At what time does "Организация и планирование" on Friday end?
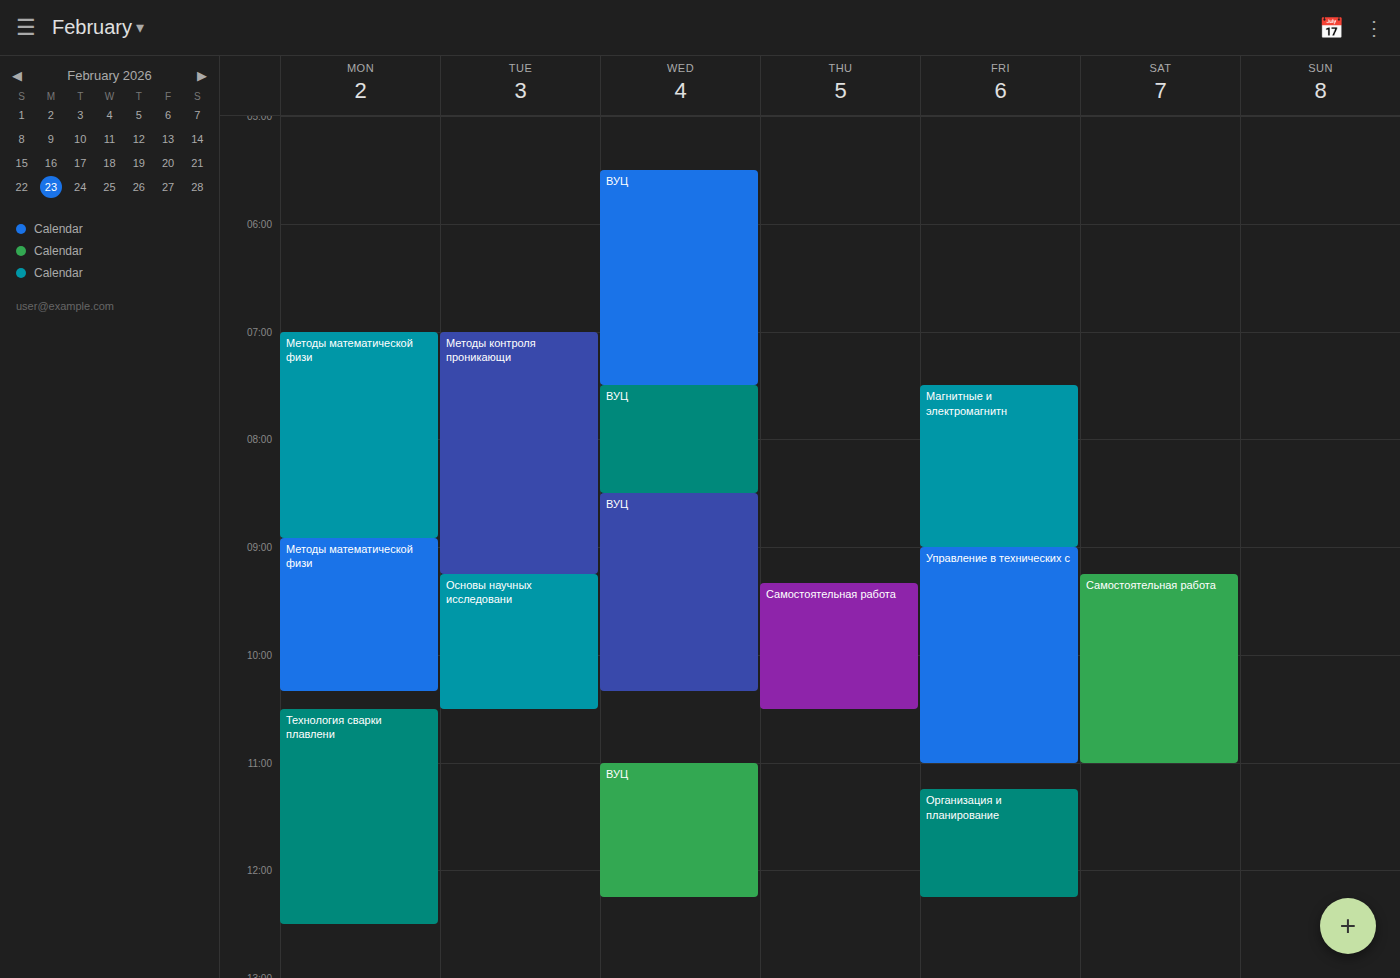
12:15 PM